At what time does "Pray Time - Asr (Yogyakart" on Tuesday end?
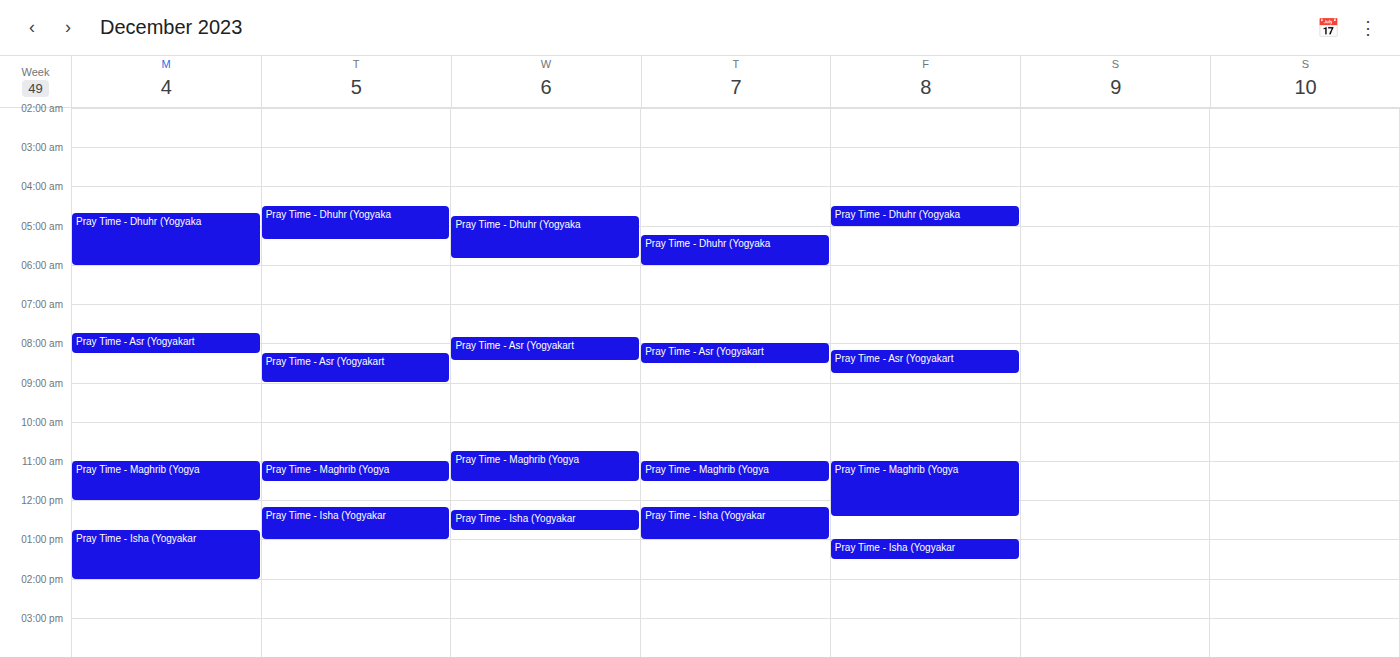
9:00 AM